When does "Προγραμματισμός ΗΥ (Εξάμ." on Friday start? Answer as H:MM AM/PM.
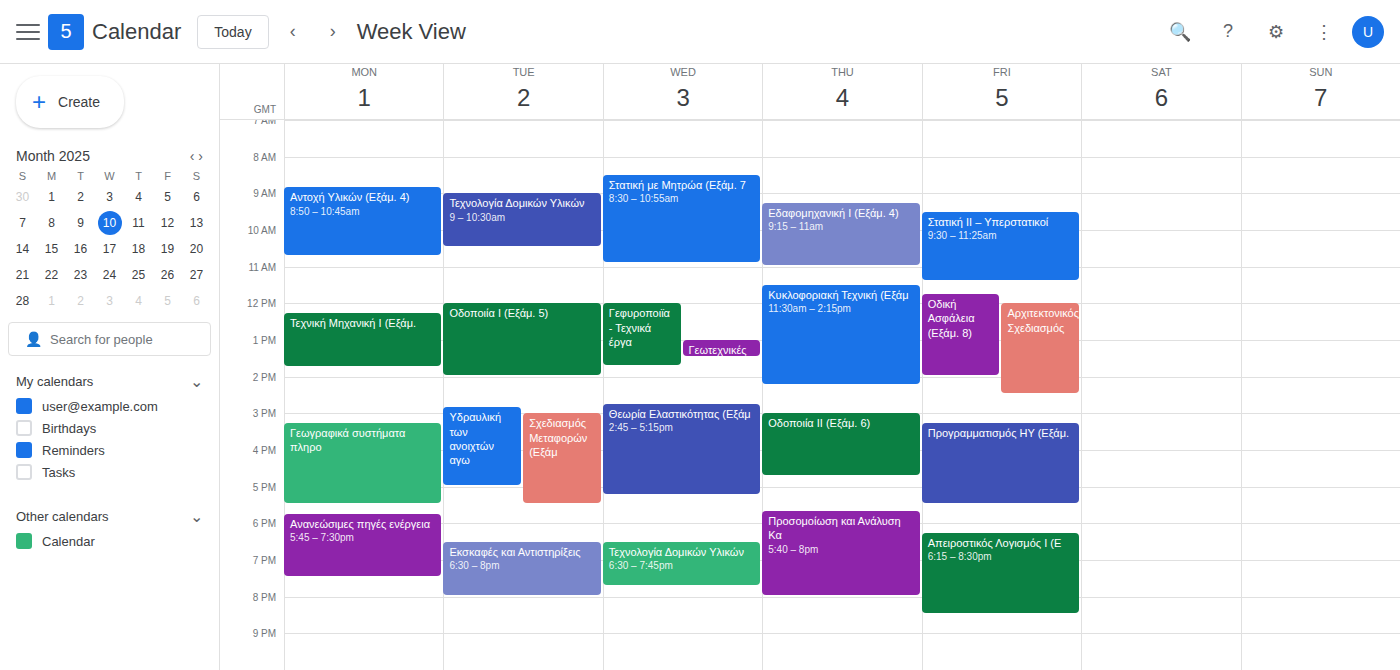
3:15 PM